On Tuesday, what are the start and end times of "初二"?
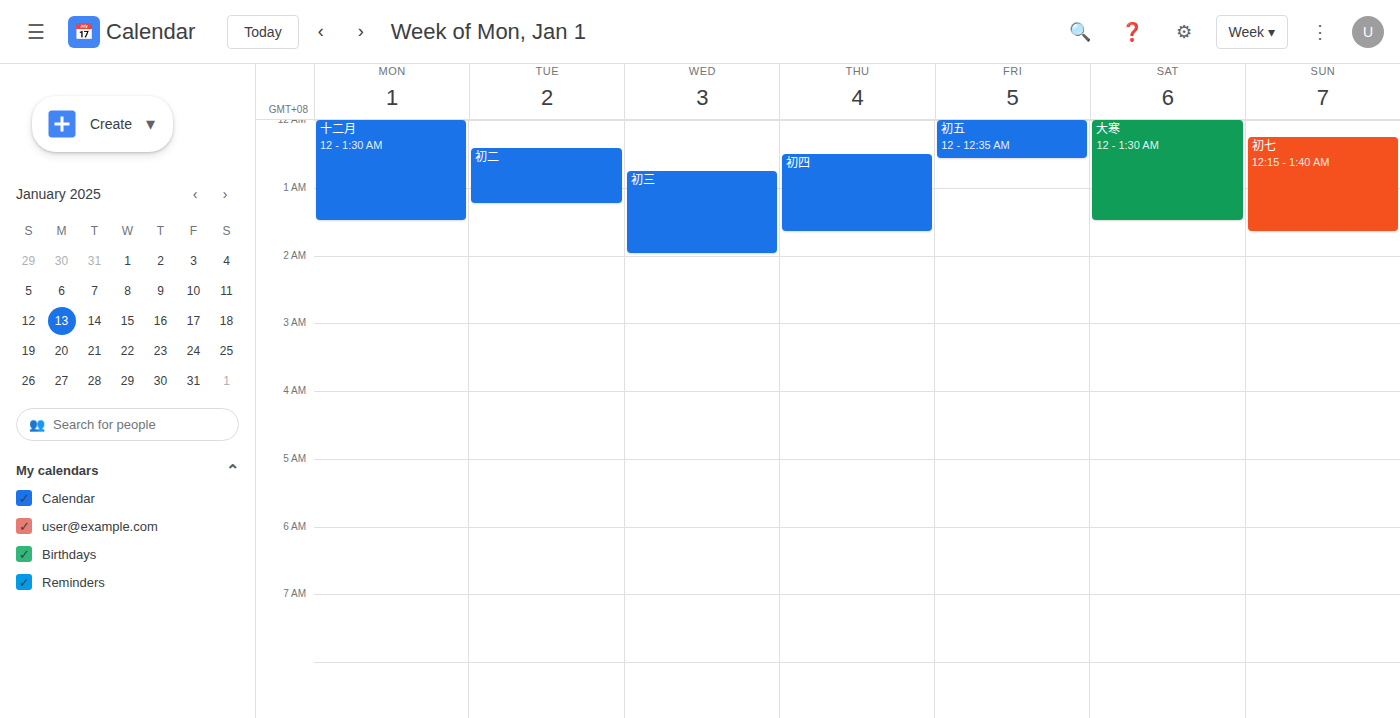
12:25 AM to 1:15 AM